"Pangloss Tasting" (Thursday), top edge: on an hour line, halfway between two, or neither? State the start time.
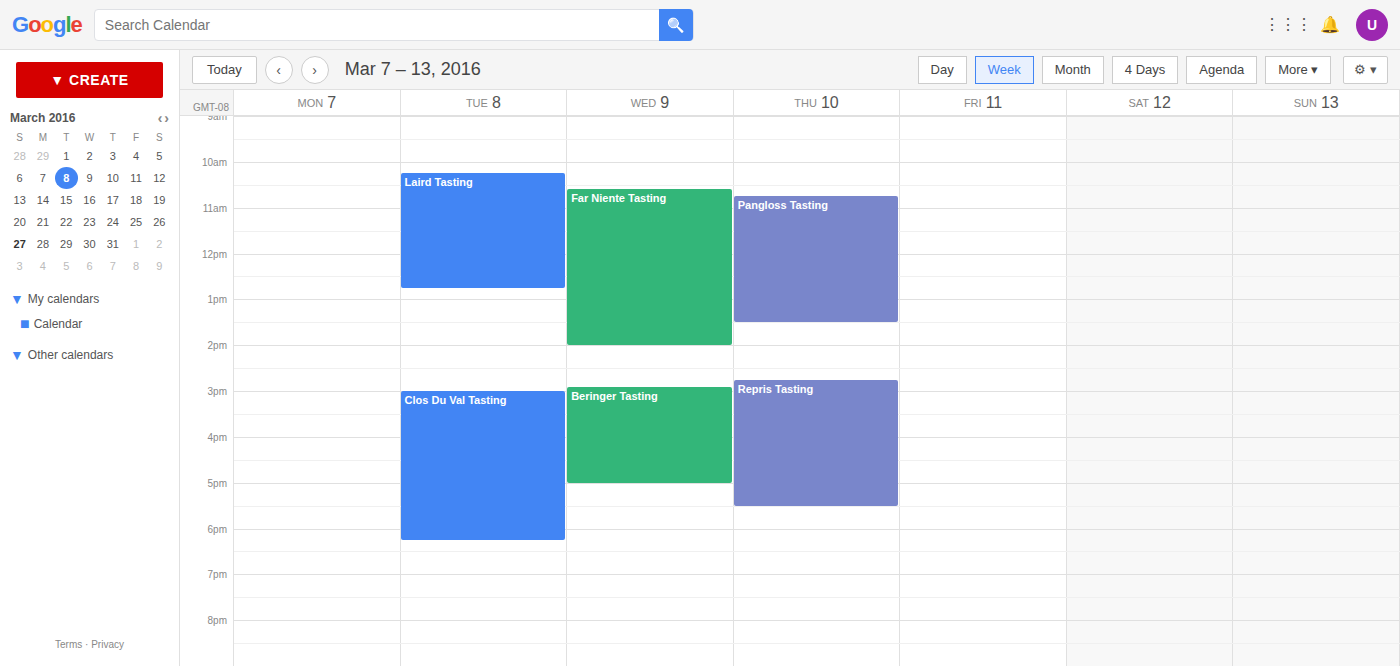
10:45 AM -- neither: three quarters of the way from the 10 AM line to the 11 AM line.